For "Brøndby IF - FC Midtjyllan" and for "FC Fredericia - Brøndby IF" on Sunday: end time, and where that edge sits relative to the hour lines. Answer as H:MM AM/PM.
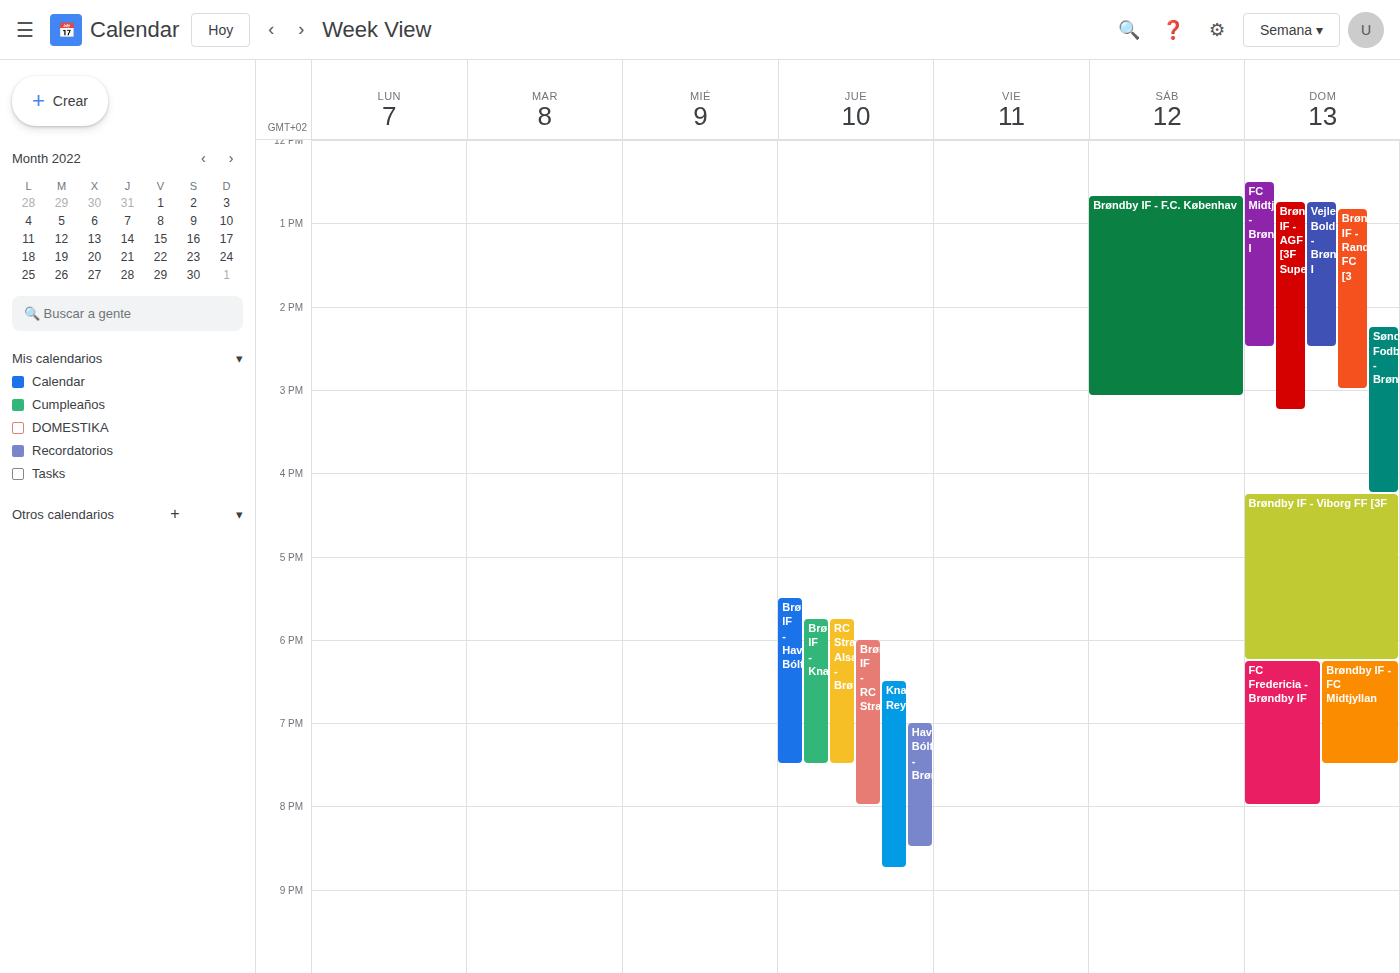
"Brøndby IF - FC Midtjyllan": 7:30 PM, halfway between the 7 PM and 8 PM lines. "FC Fredericia - Brøndby IF": 8:00 PM, exactly on the 8 PM line.